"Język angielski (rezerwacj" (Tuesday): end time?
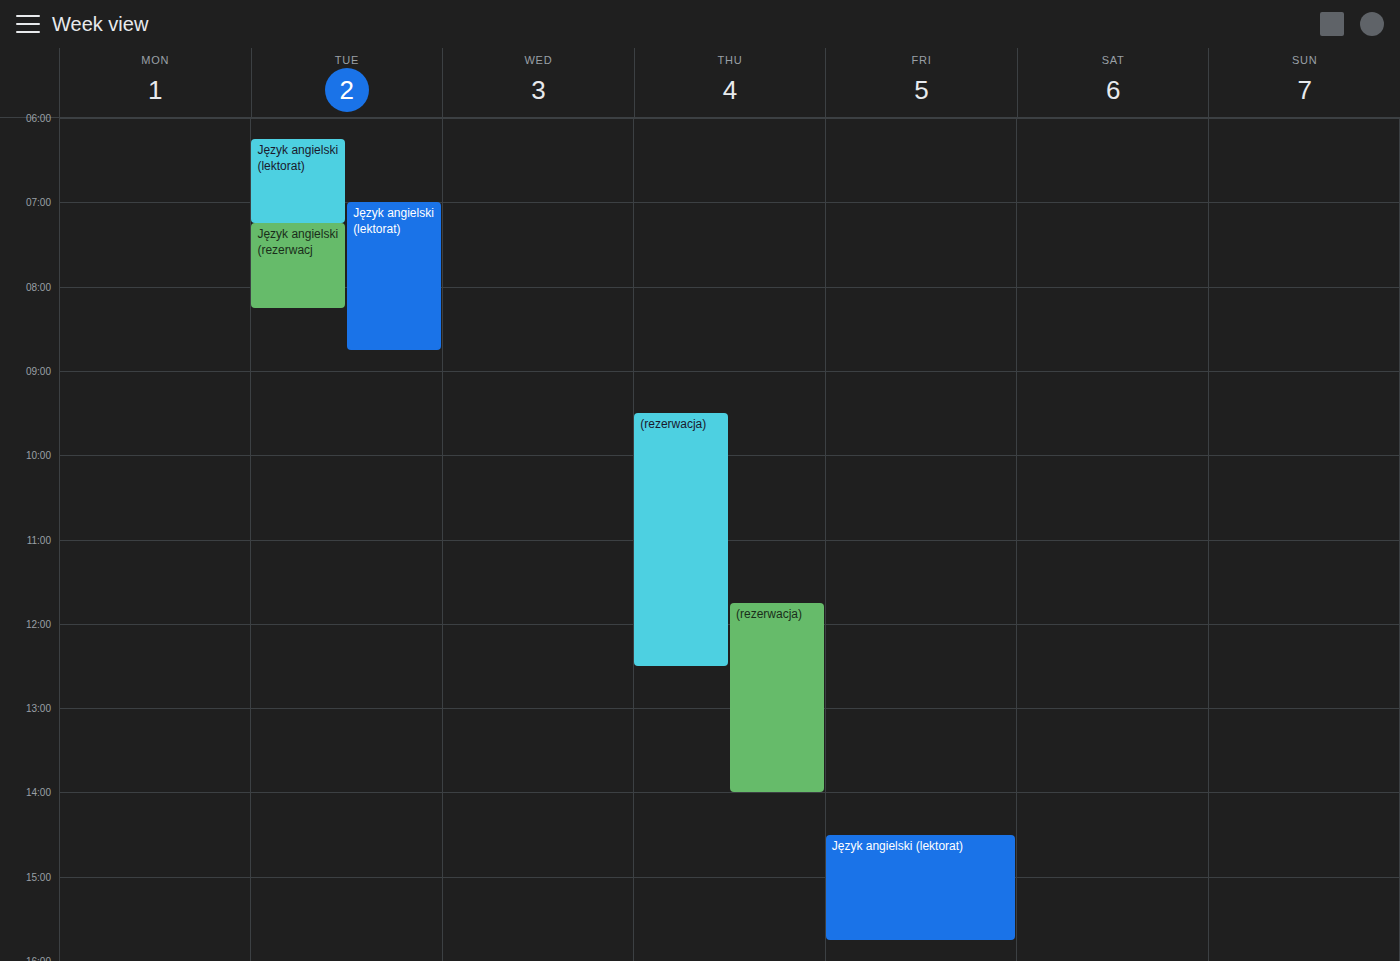
08:15